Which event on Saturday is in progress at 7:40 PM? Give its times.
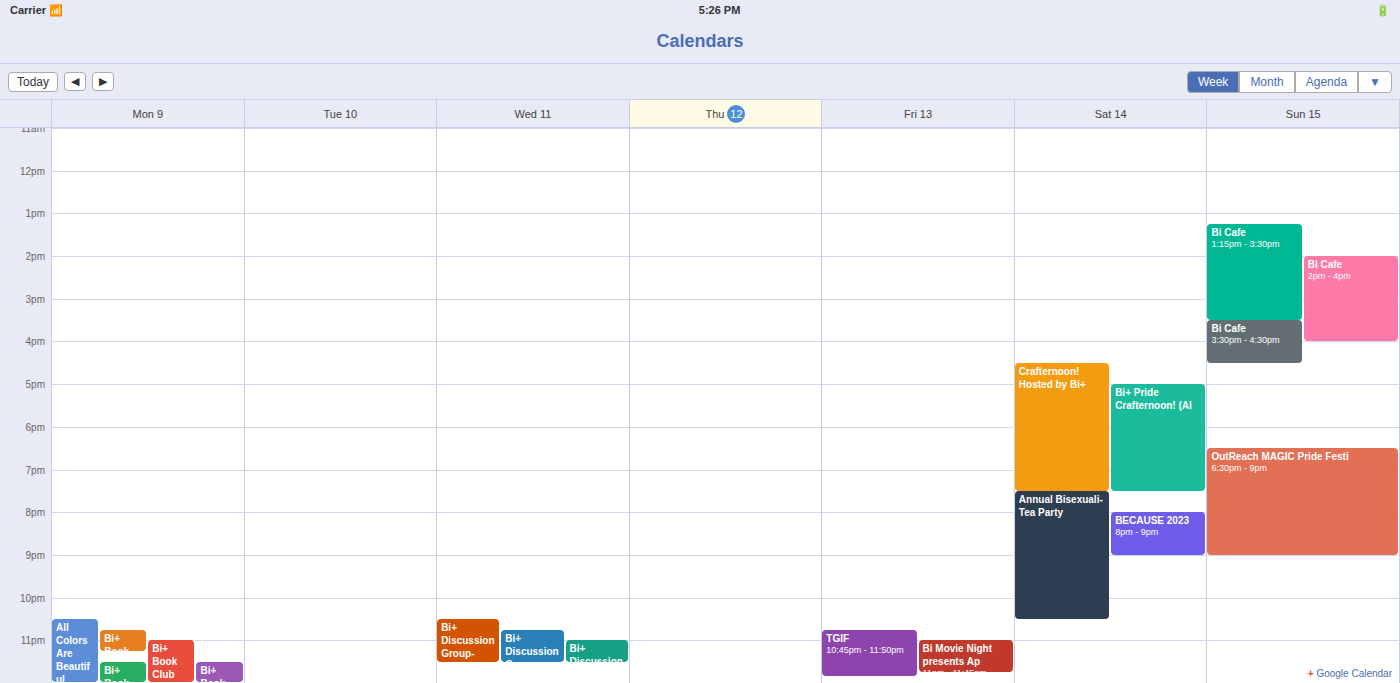
"Annual Bisexuali-Tea Party", 7:30 PM to 10:30 PM